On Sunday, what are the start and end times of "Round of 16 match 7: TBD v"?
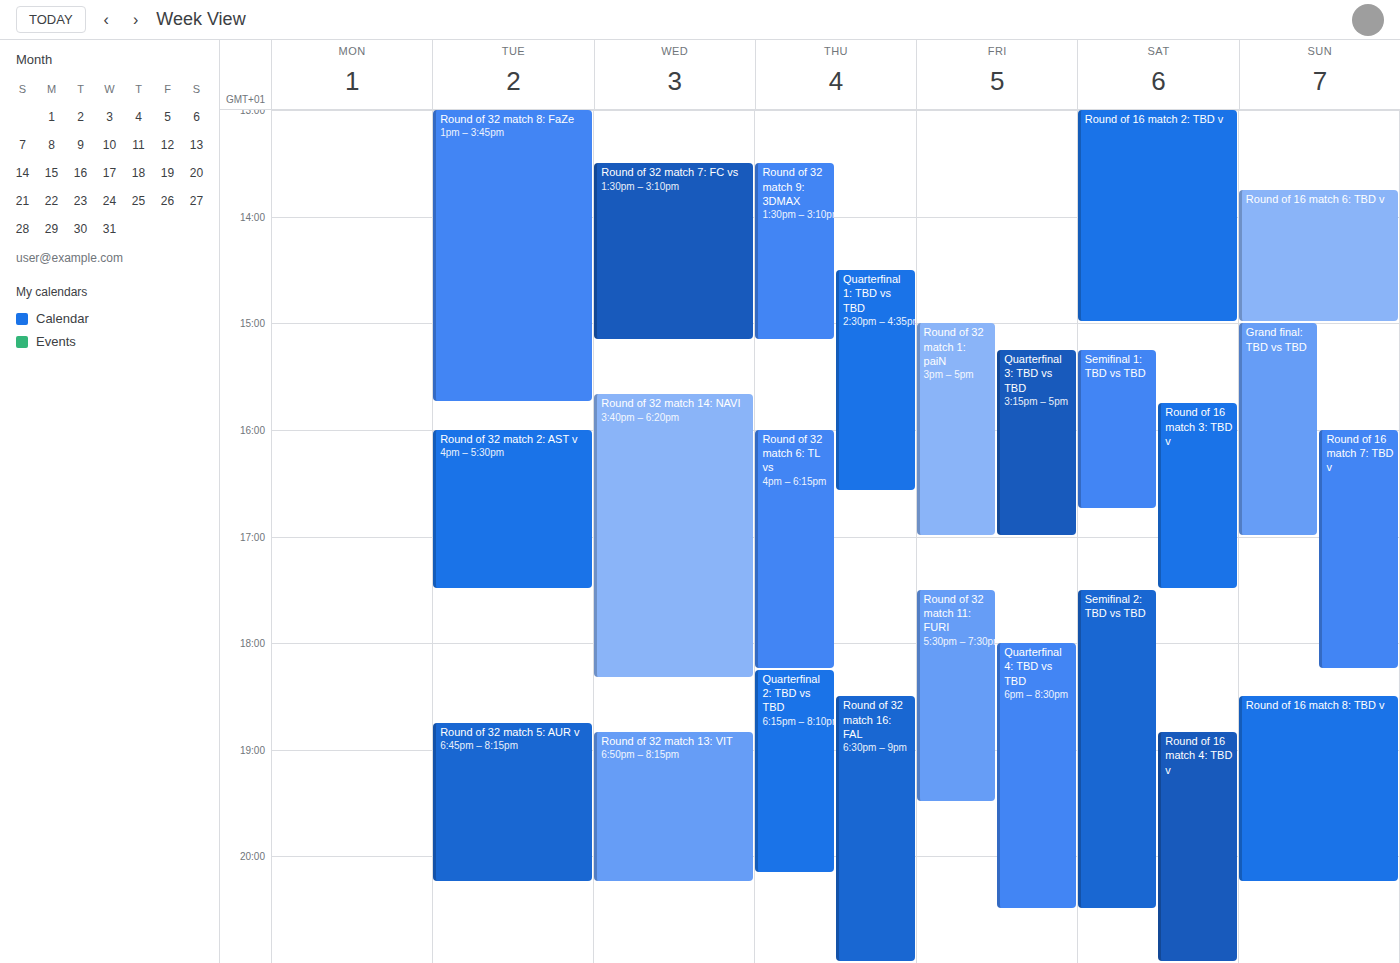
4:00 PM to 6:15 PM